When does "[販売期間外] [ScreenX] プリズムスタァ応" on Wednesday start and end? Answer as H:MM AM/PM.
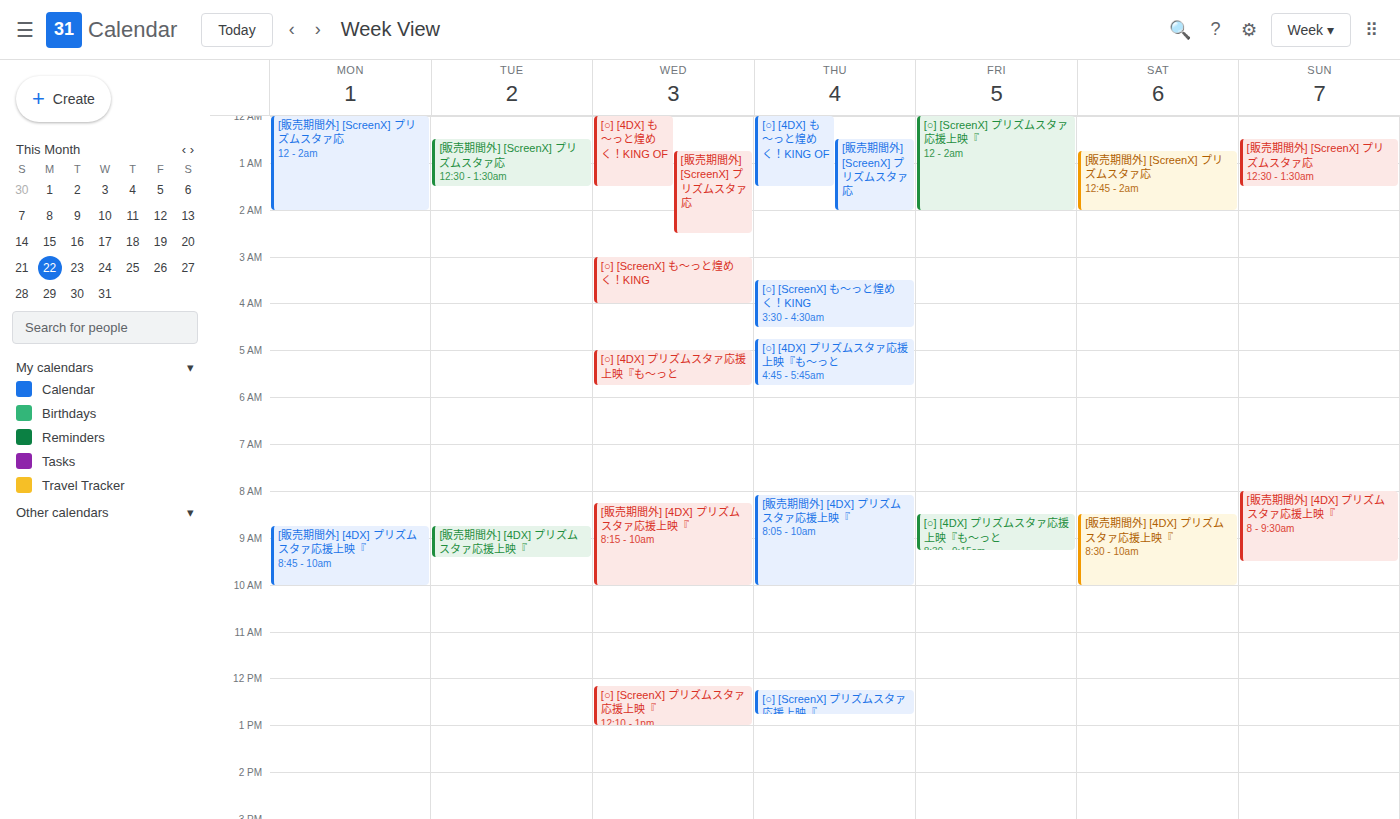
12:45 AM to 2:30 AM